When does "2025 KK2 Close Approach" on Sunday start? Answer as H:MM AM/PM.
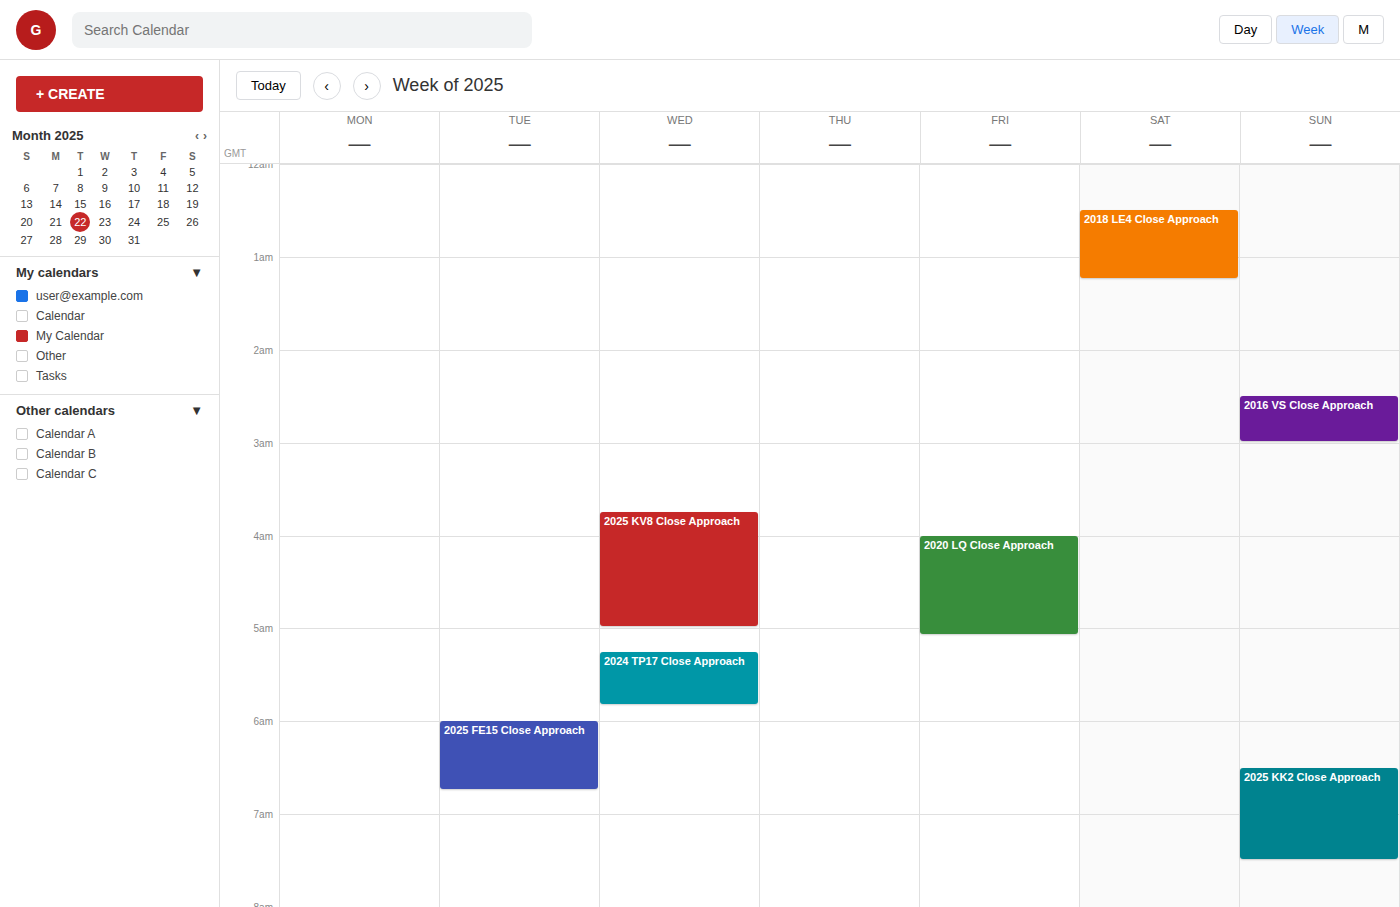
6:30 AM